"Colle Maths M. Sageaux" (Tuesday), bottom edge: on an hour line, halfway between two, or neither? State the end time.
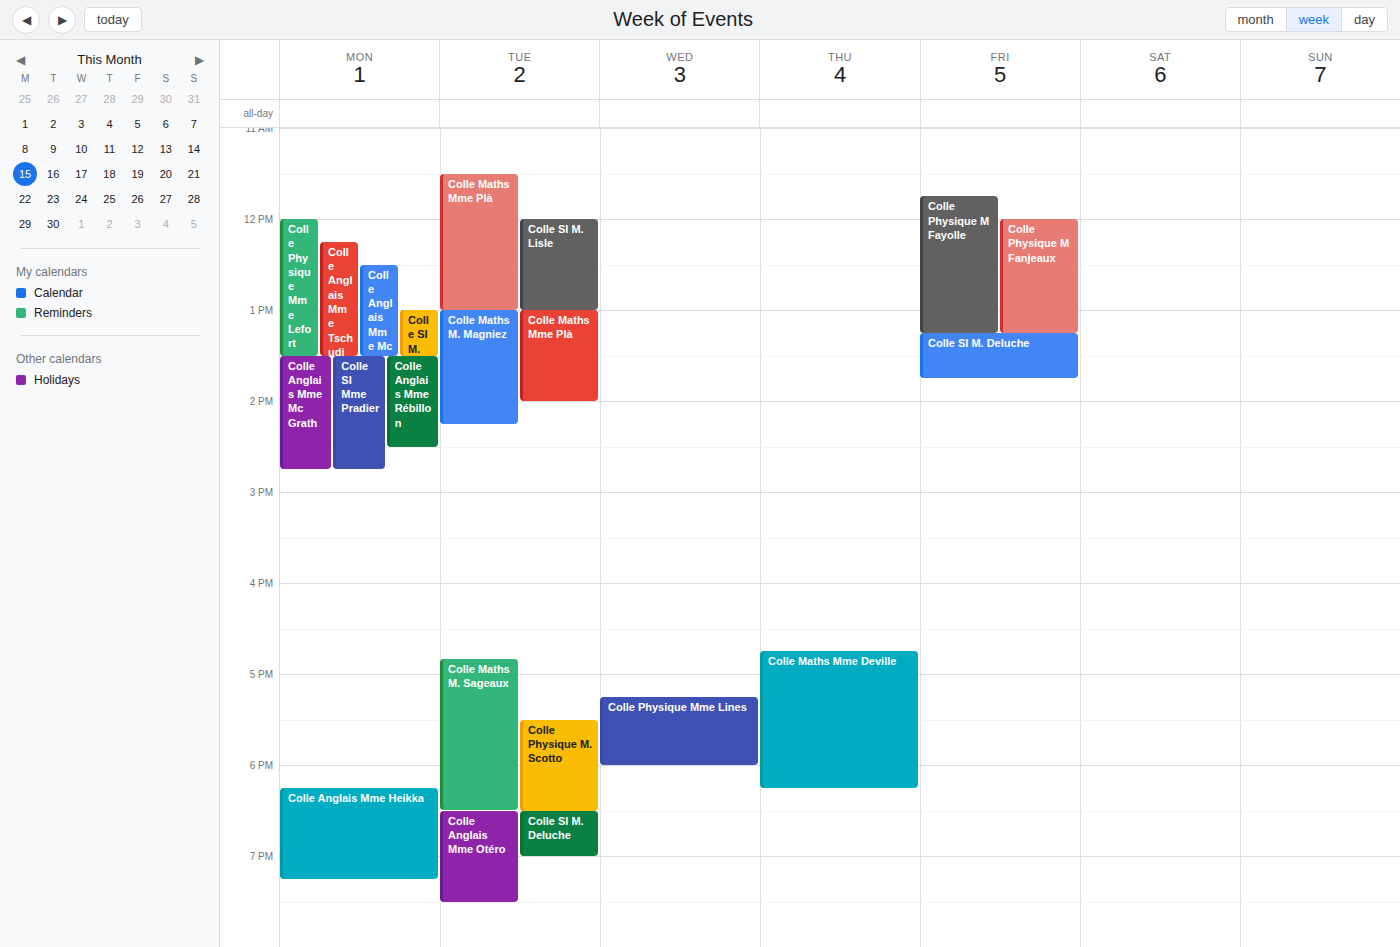
6:30 PM -- halfway between the 6 PM and 7 PM lines.